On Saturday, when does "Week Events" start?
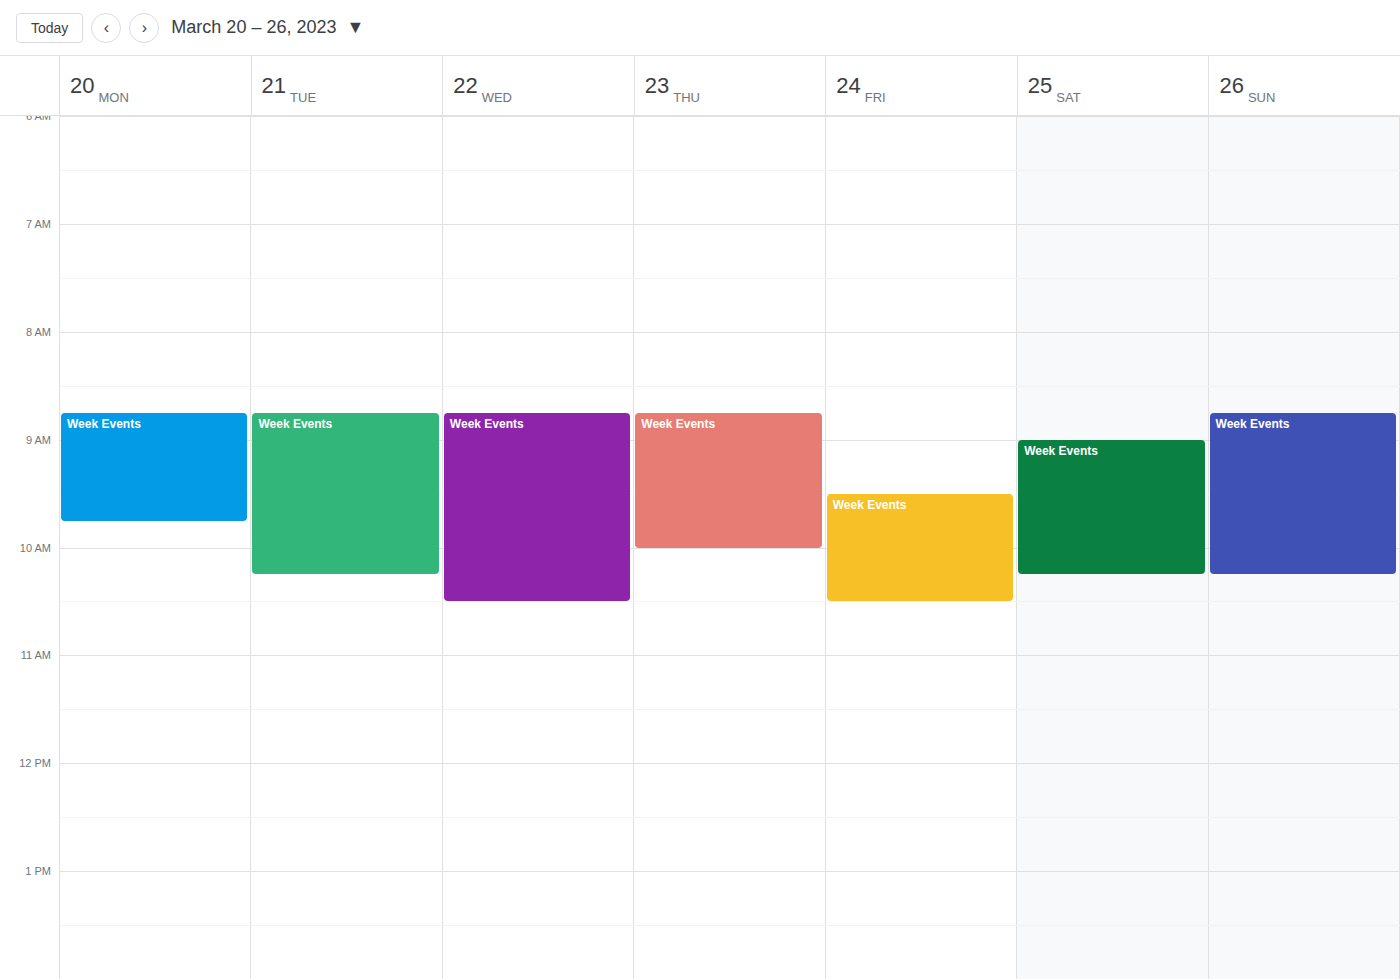
9:00 AM